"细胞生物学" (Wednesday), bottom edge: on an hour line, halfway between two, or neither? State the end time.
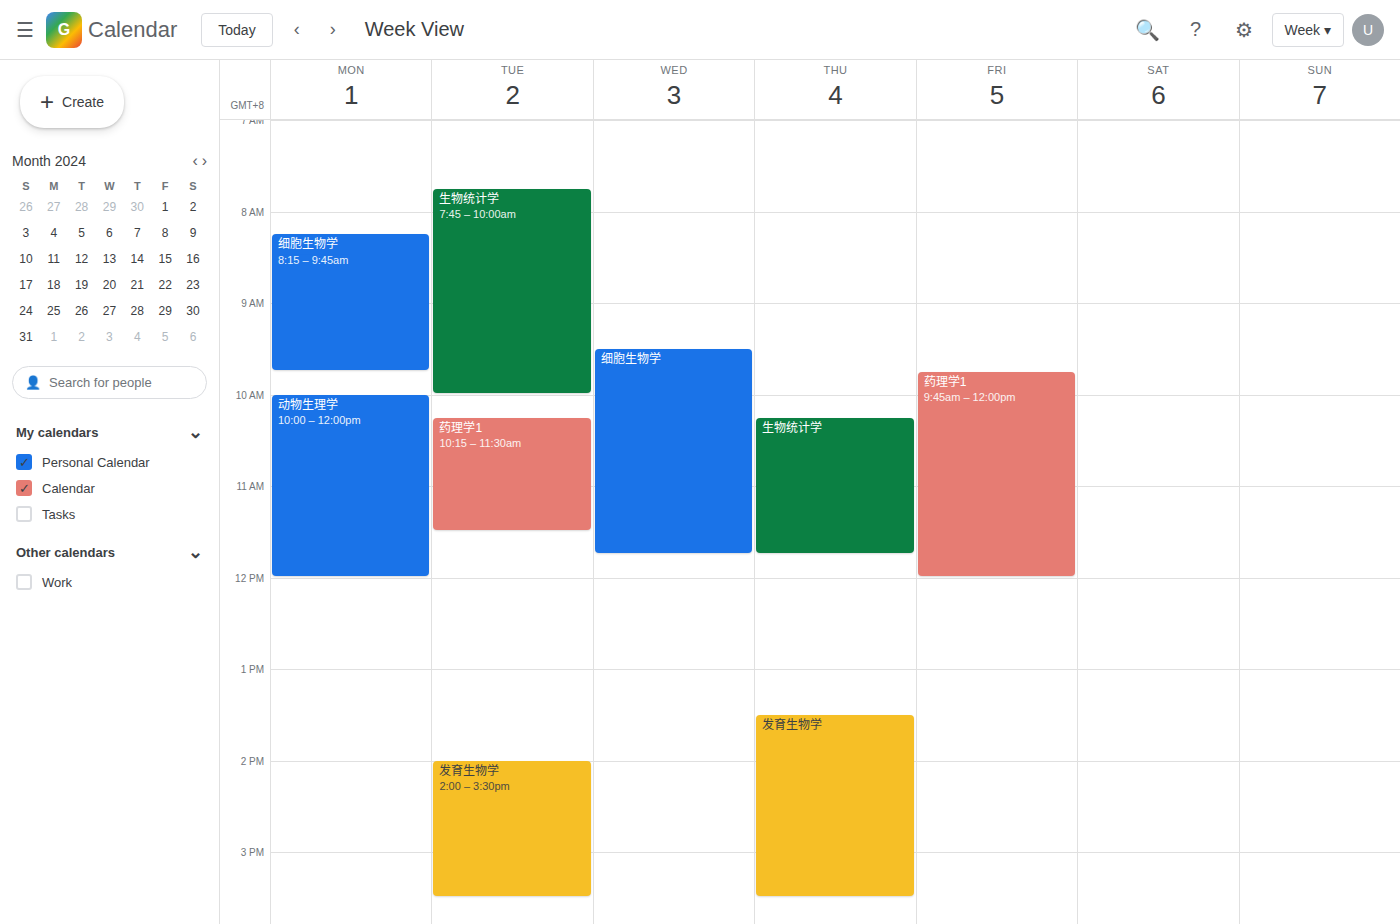
11:45 -- neither: three quarters of the way from the 11:00 line to the 12:00 line.